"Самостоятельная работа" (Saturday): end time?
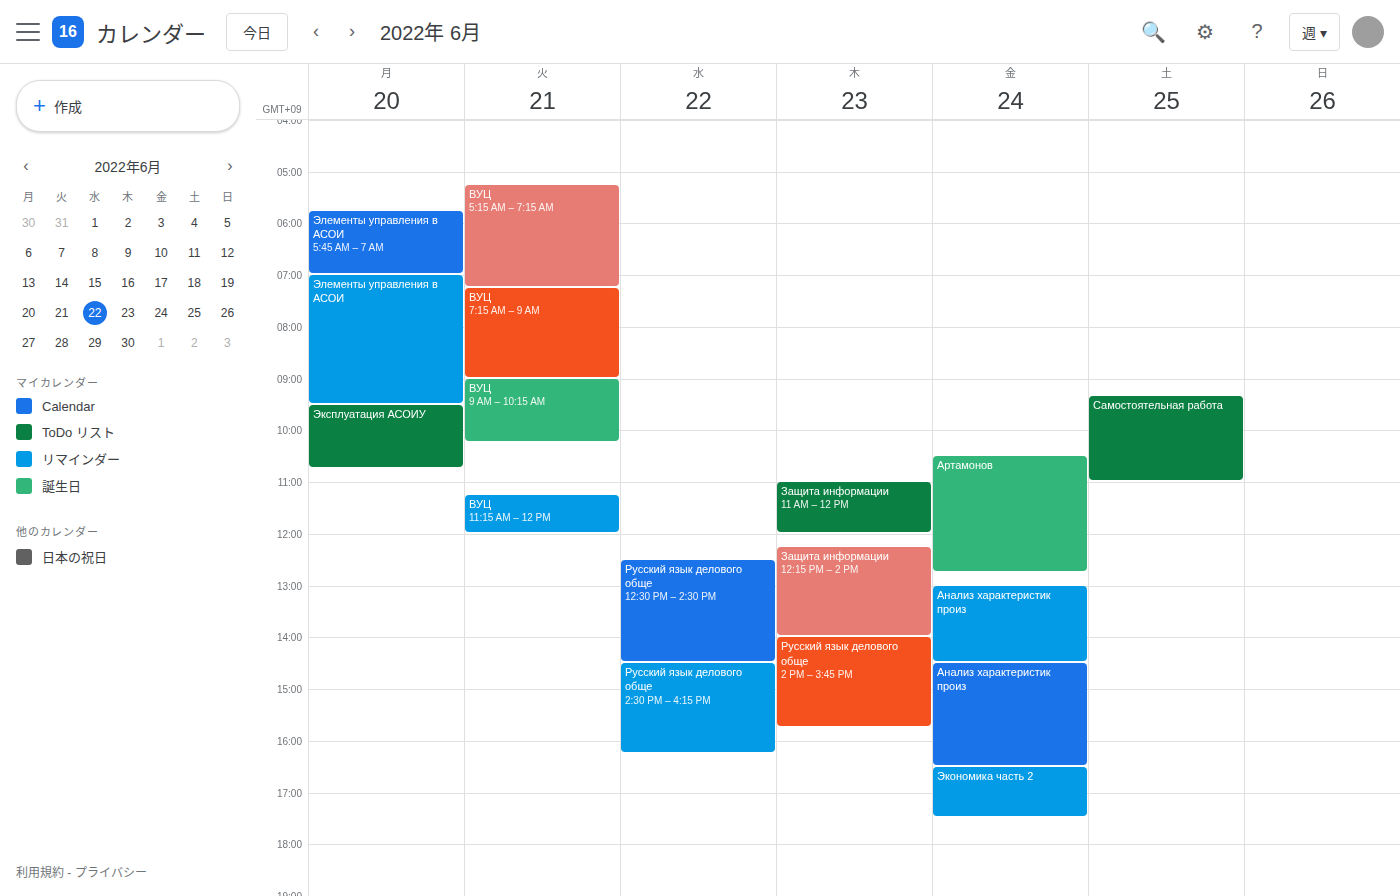
11:00 AM